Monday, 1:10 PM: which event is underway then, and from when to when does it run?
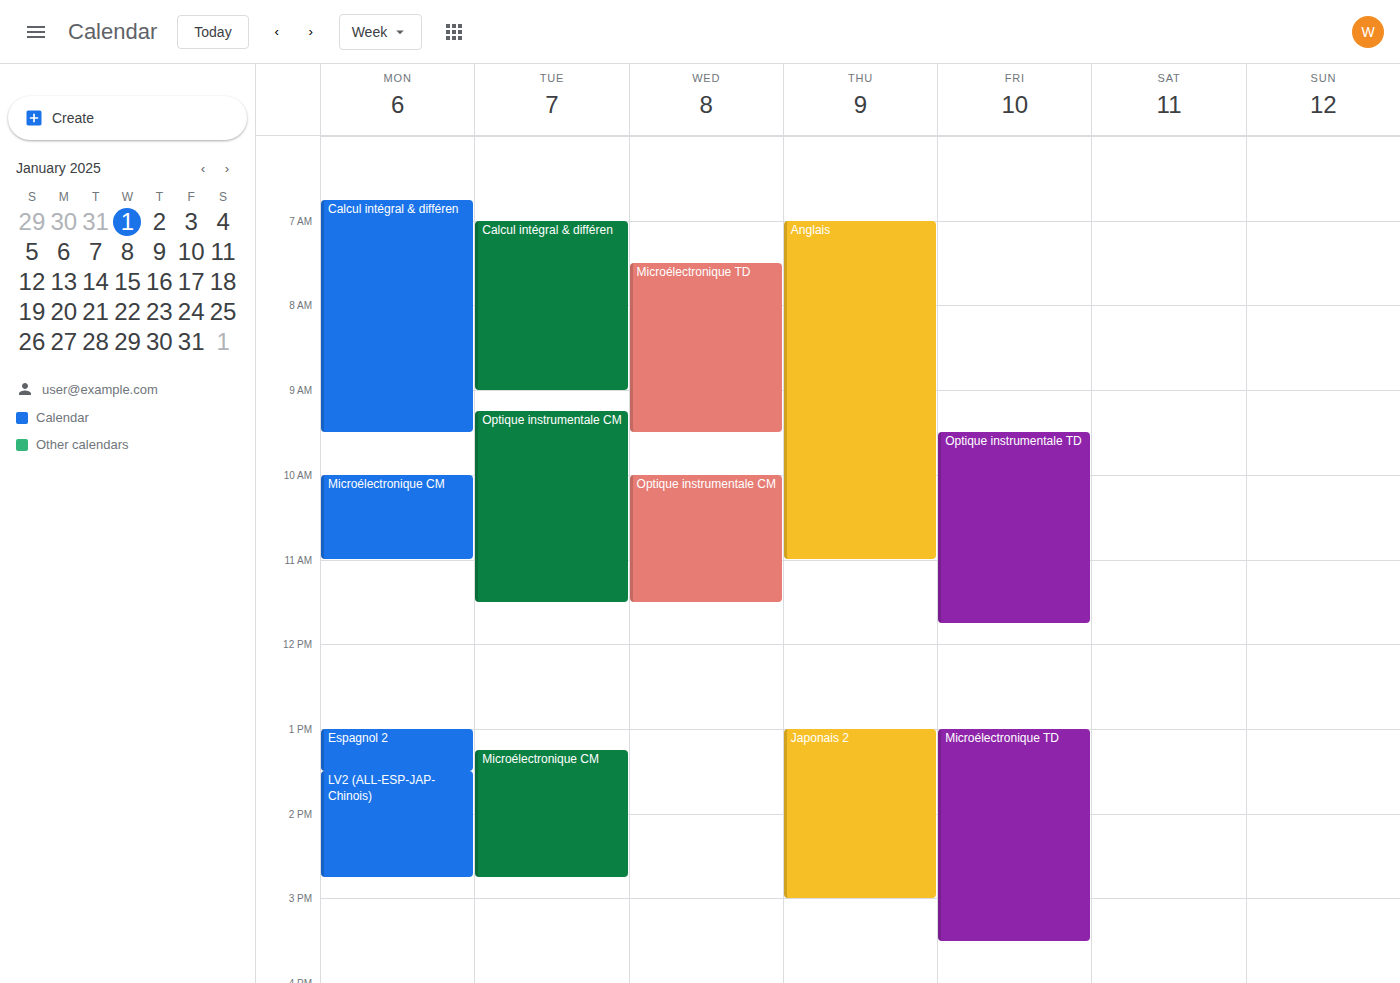
"Espagnol 2", 1:00 PM to 1:30 PM